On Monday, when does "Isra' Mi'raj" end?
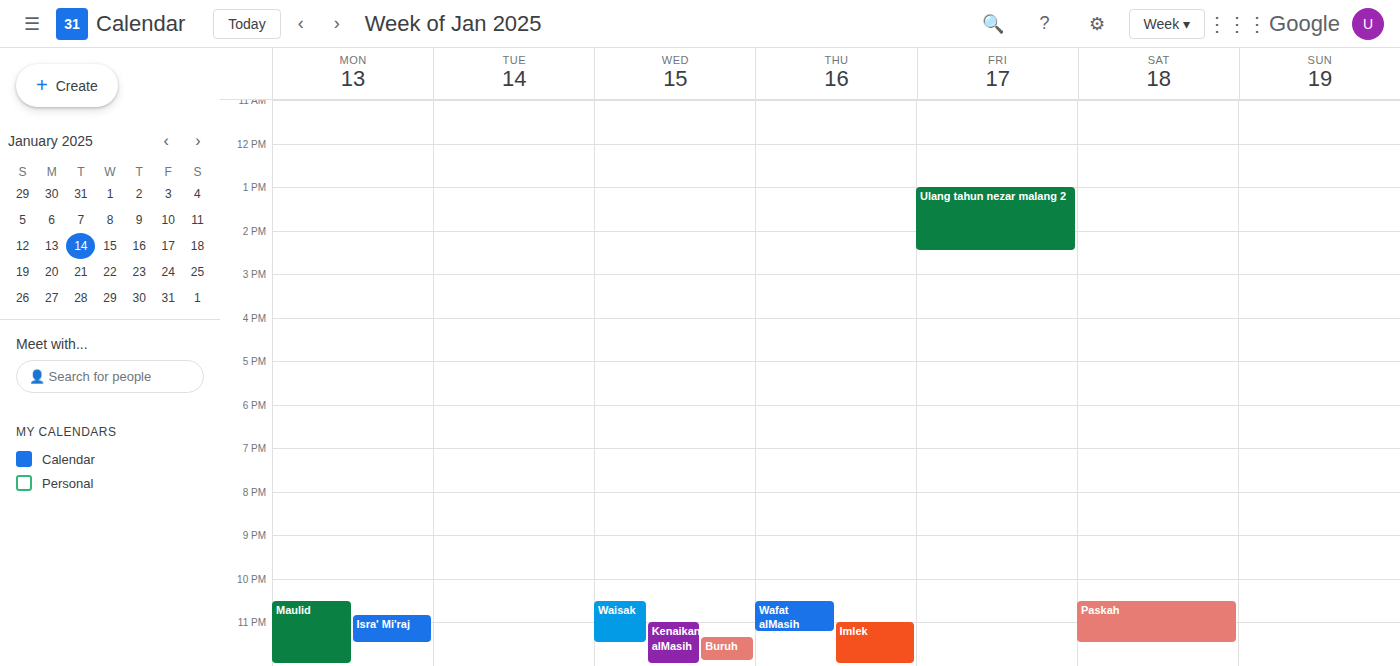
11:30 PM